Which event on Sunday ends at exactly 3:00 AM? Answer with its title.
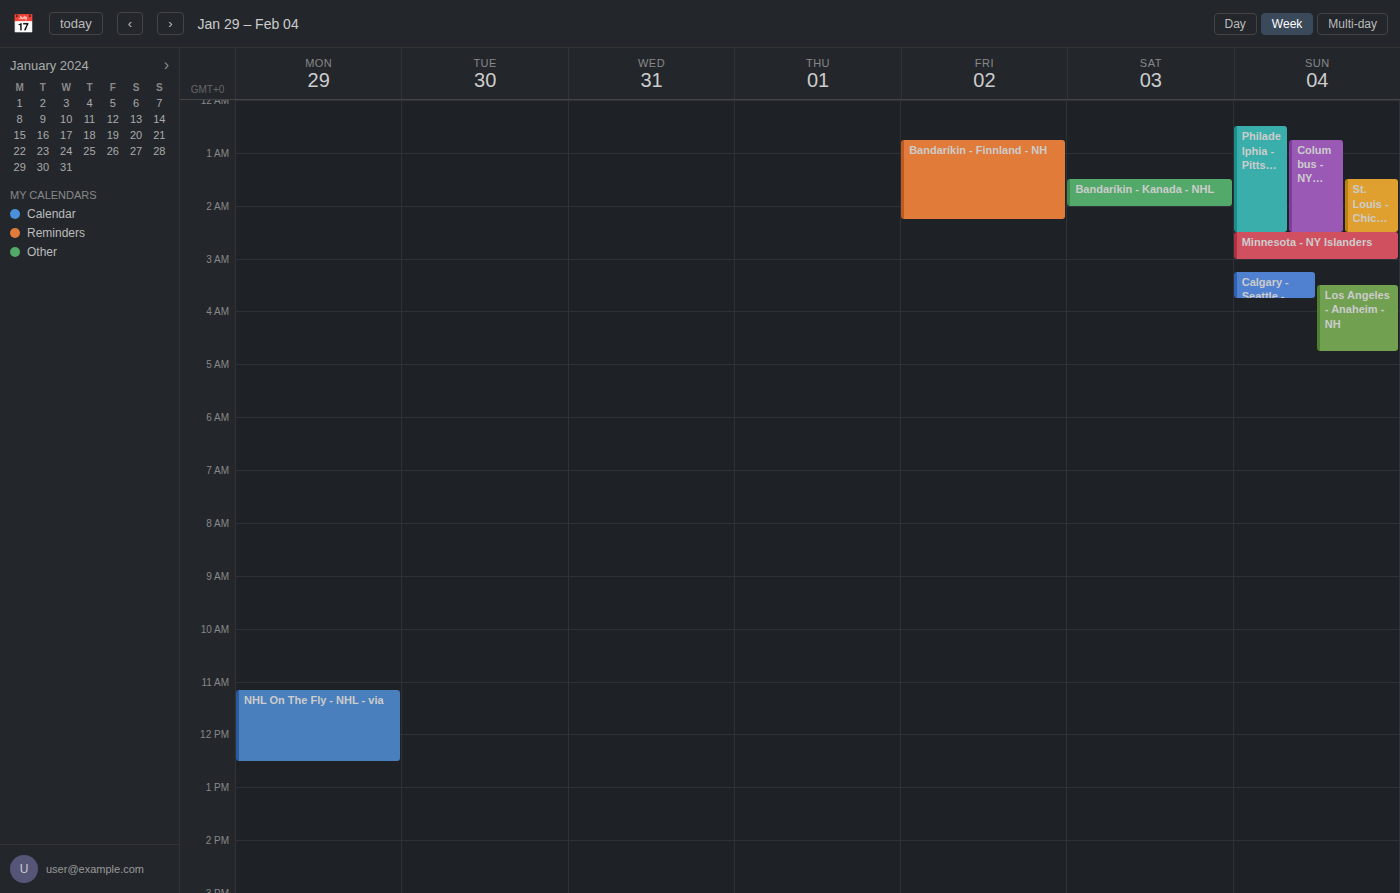
"Minnesota - NY Islanders"